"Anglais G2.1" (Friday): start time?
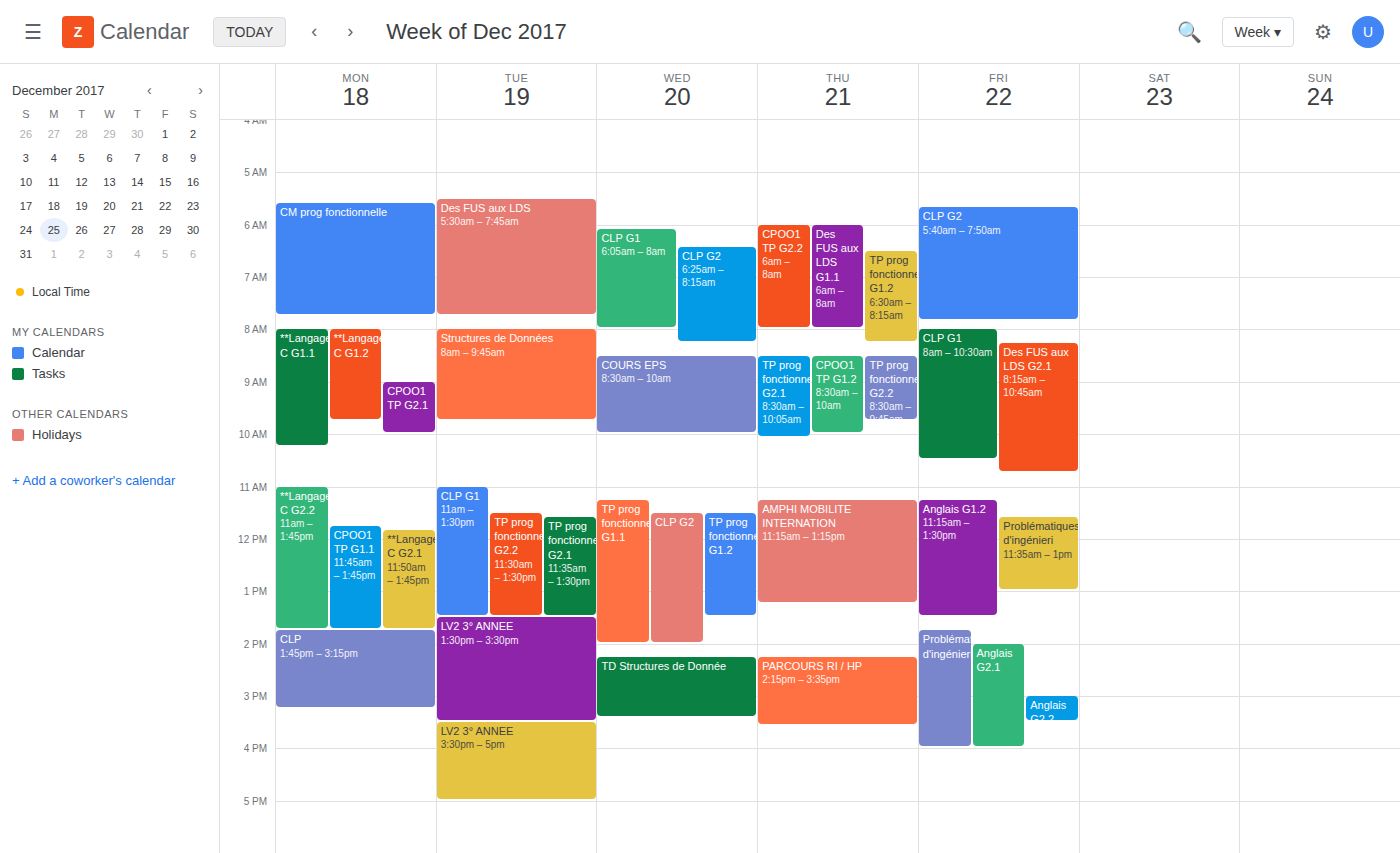
2:00 PM